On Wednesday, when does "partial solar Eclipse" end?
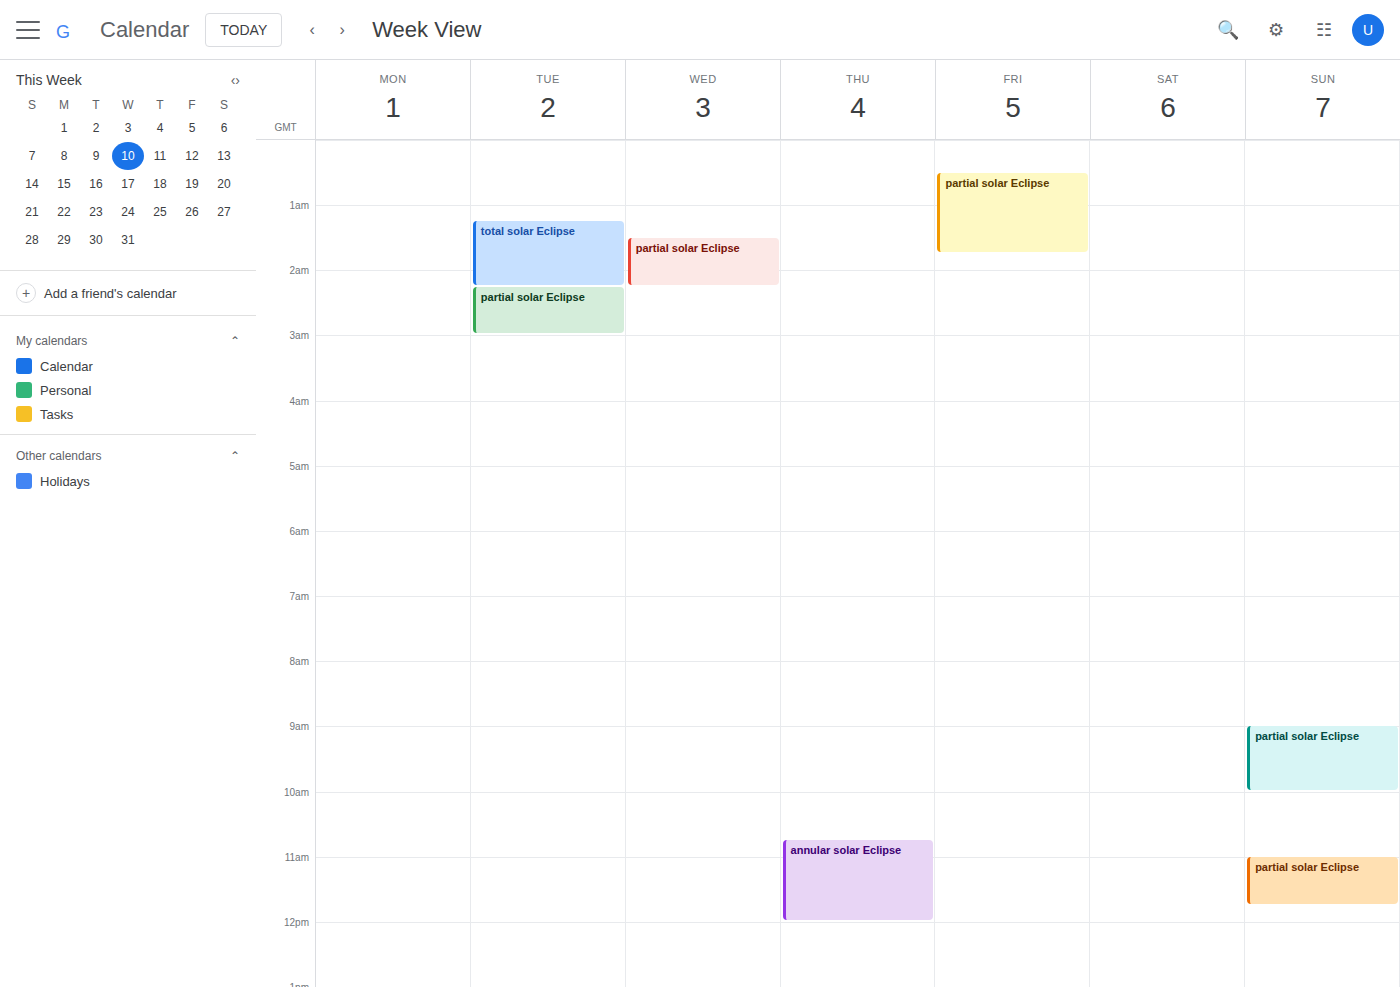
02:15